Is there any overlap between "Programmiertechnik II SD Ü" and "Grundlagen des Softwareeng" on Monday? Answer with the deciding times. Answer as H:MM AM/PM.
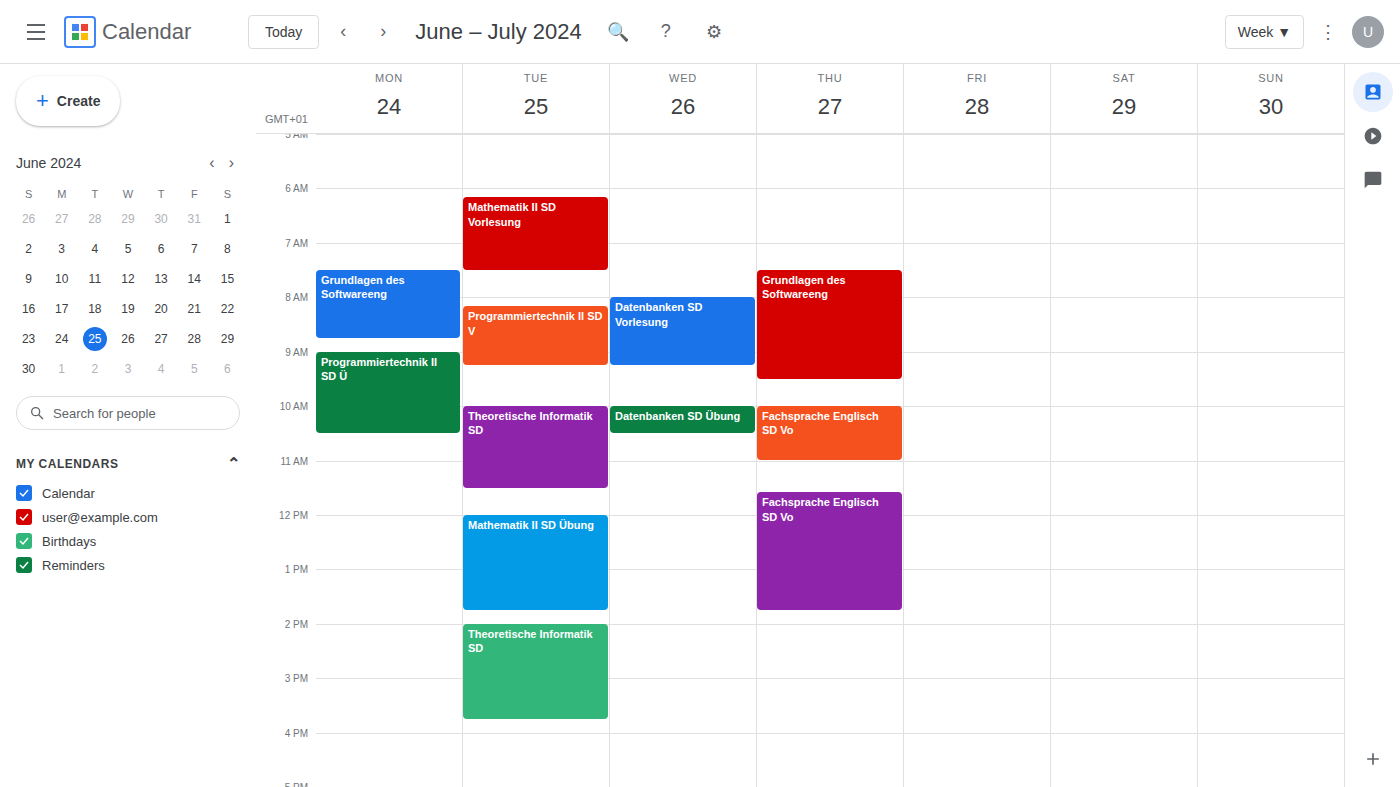
"Grundlagen des Softwareeng" ends at 8:45 AM and "Programmiertechnik II SD Ü" starts at 9:00 AM -- no overlap.